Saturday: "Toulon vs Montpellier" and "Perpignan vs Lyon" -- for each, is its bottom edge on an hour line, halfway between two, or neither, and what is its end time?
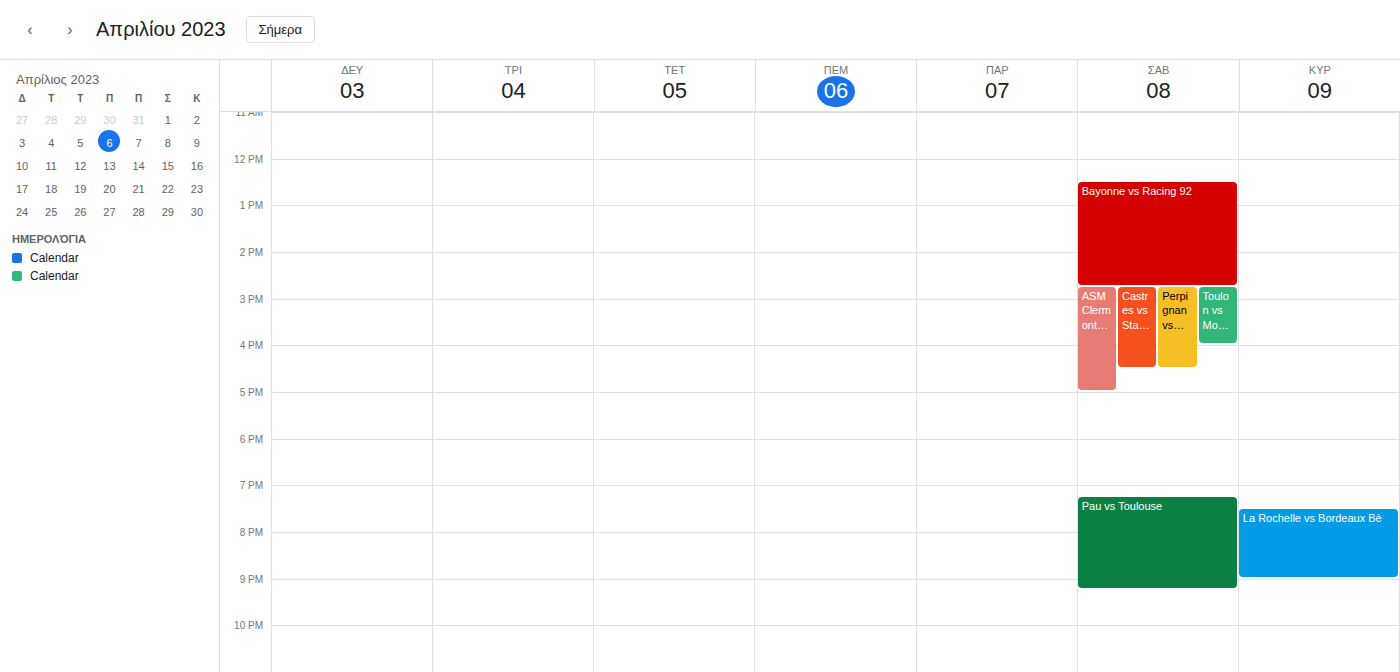
"Toulon vs Montpellier": 4:00 PM, exactly on the 4 PM line. "Perpignan vs Lyon": 4:30 PM, halfway between the 4 PM and 5 PM lines.